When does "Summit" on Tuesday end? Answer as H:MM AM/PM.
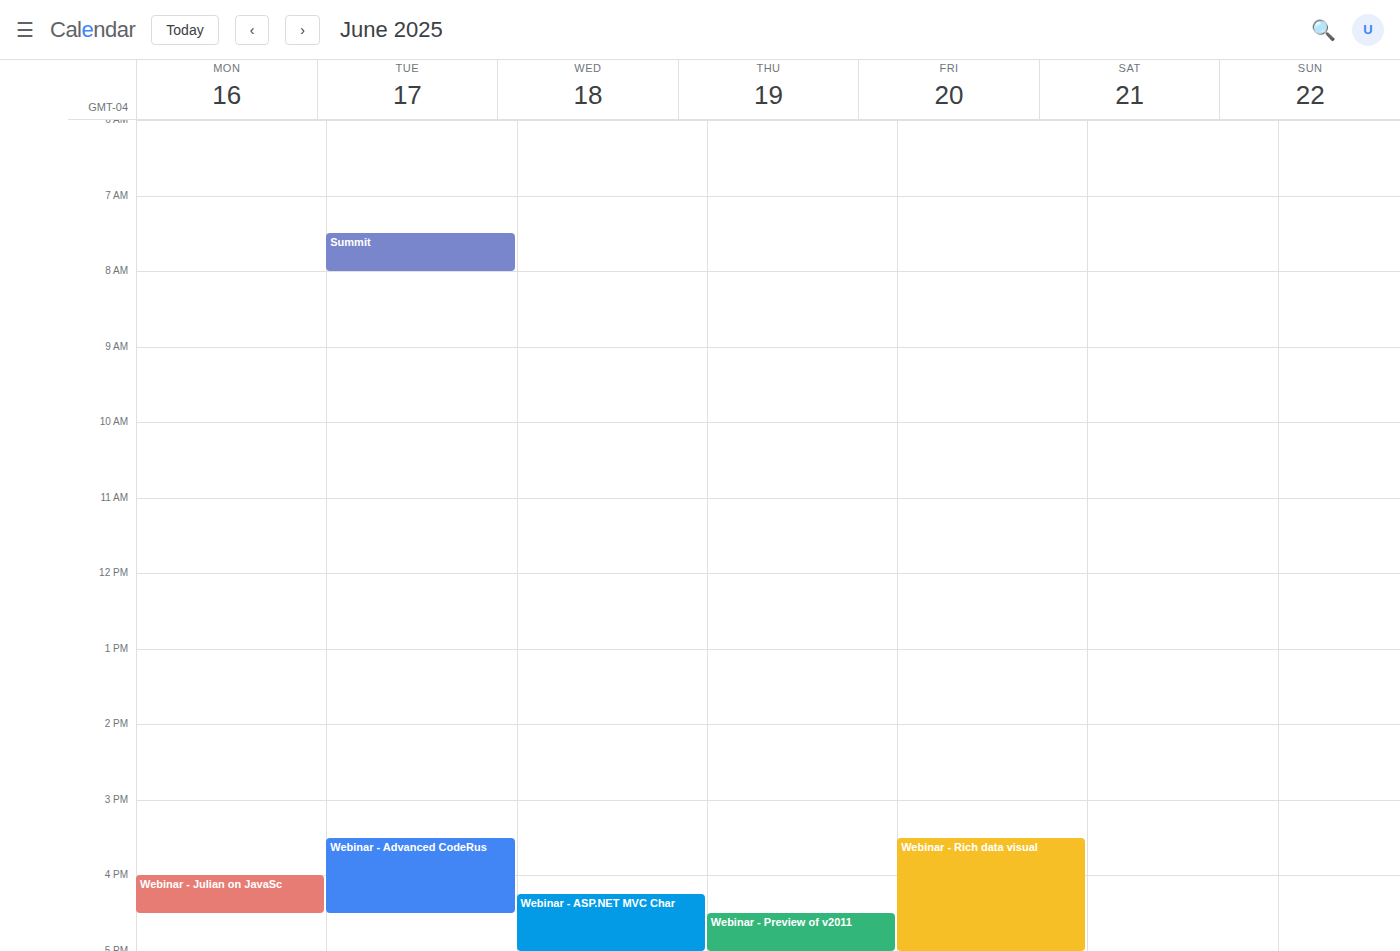
8:00 AM